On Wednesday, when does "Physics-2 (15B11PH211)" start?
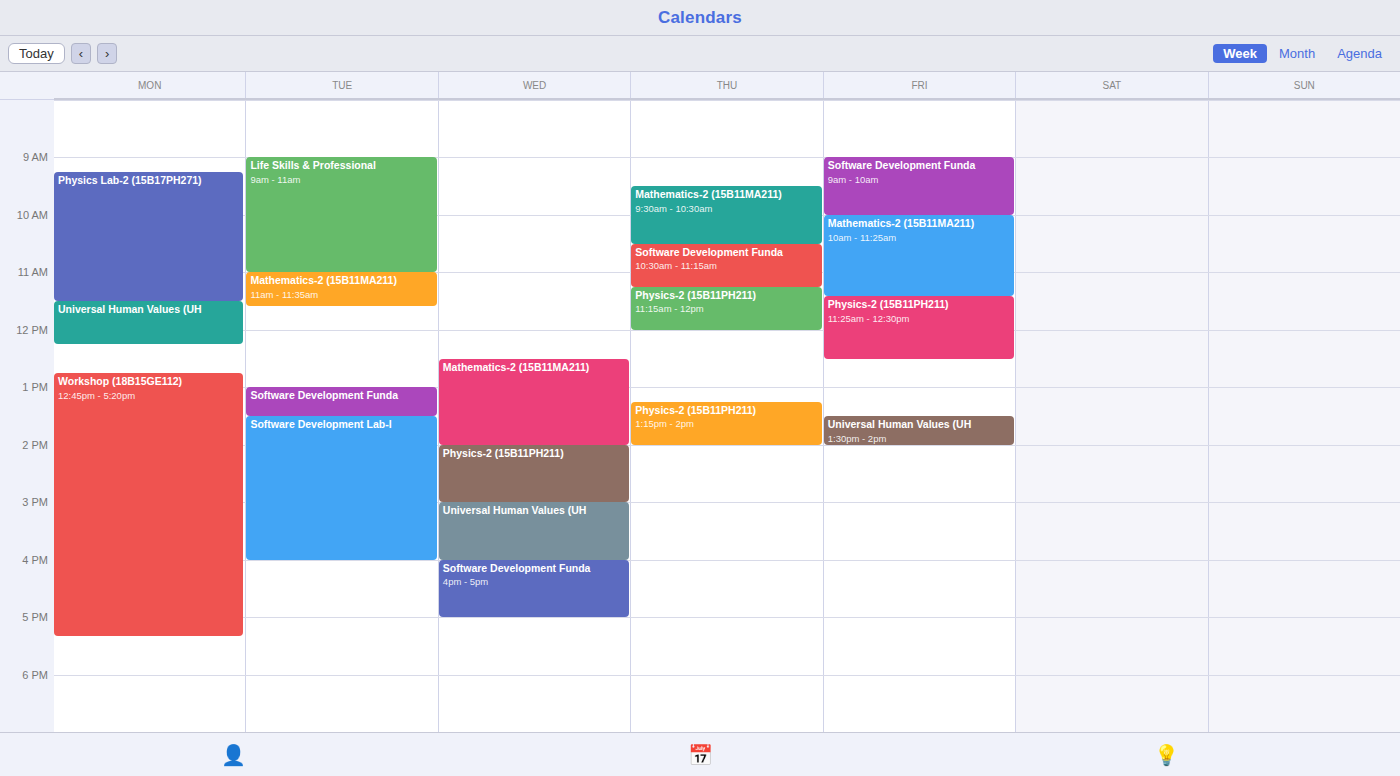
2:00 PM